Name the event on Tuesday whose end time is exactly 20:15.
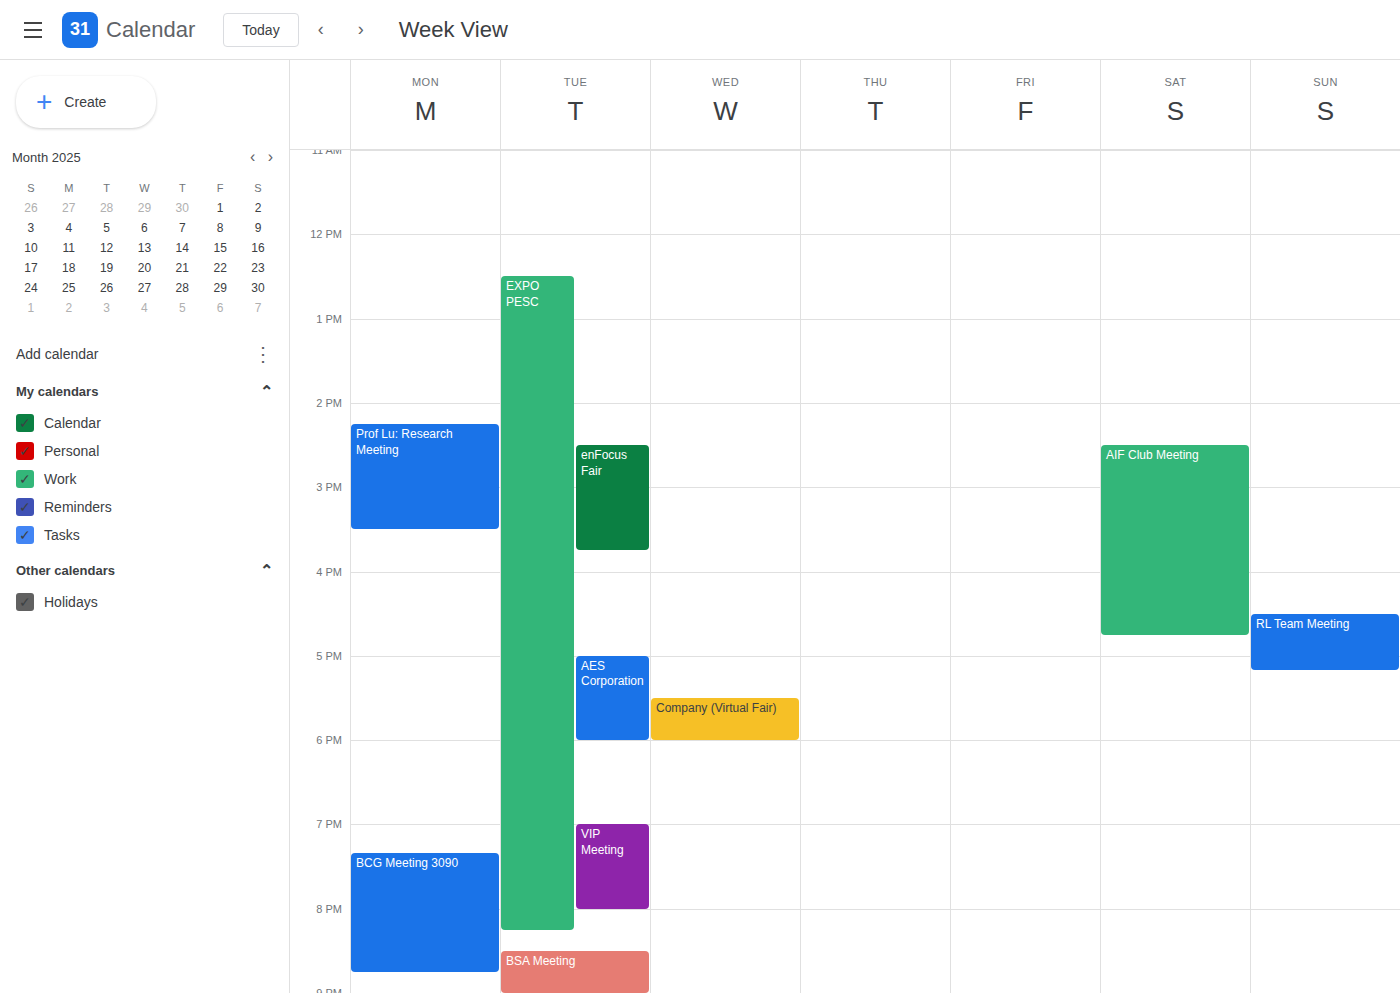
"EXPO PESC"